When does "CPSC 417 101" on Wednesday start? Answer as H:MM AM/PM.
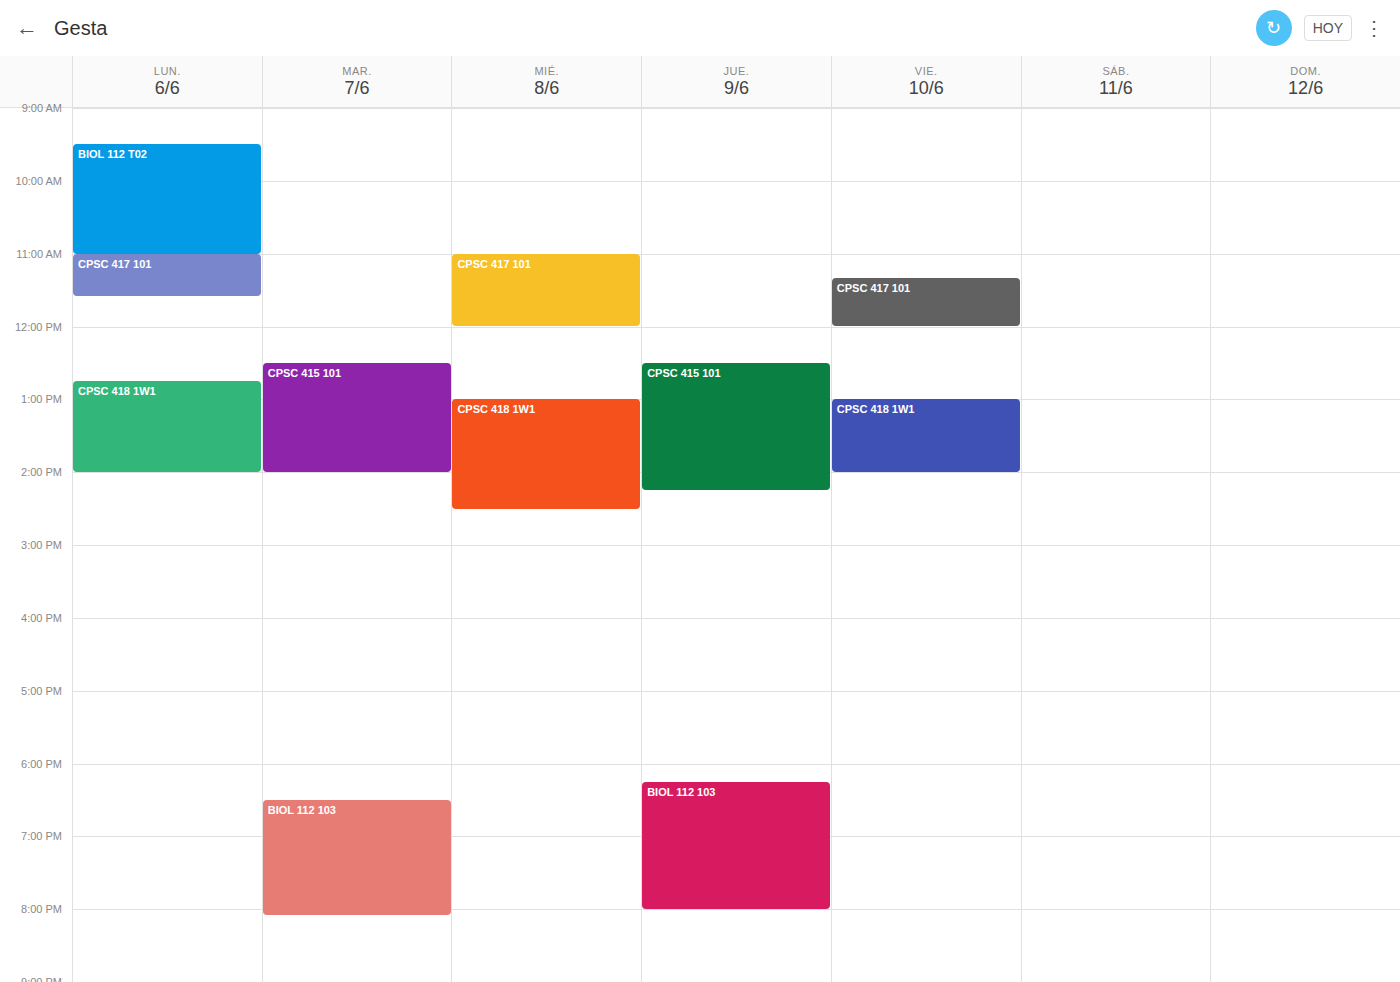
11:00 AM